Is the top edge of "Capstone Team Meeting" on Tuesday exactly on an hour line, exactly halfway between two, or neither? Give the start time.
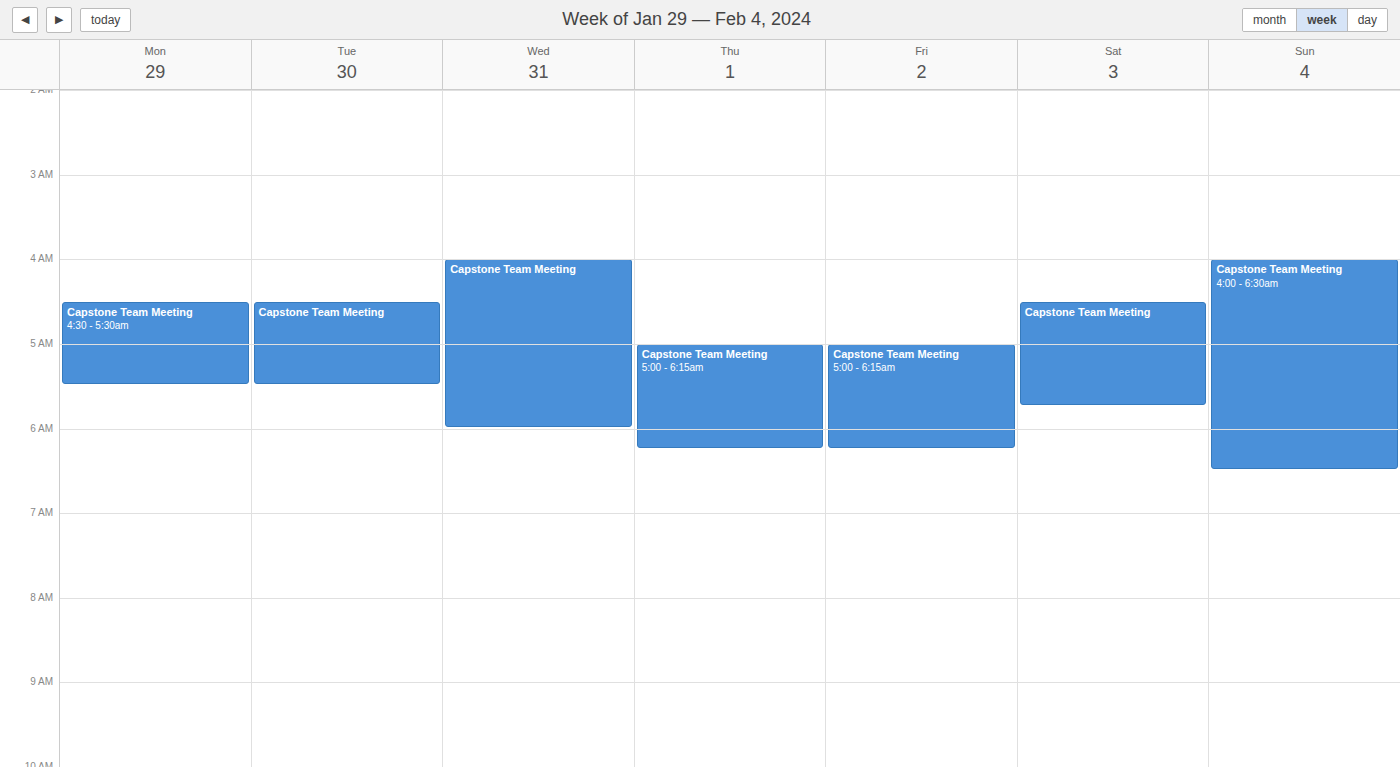
4:30 AM -- halfway between the 4 AM and 5 AM lines.